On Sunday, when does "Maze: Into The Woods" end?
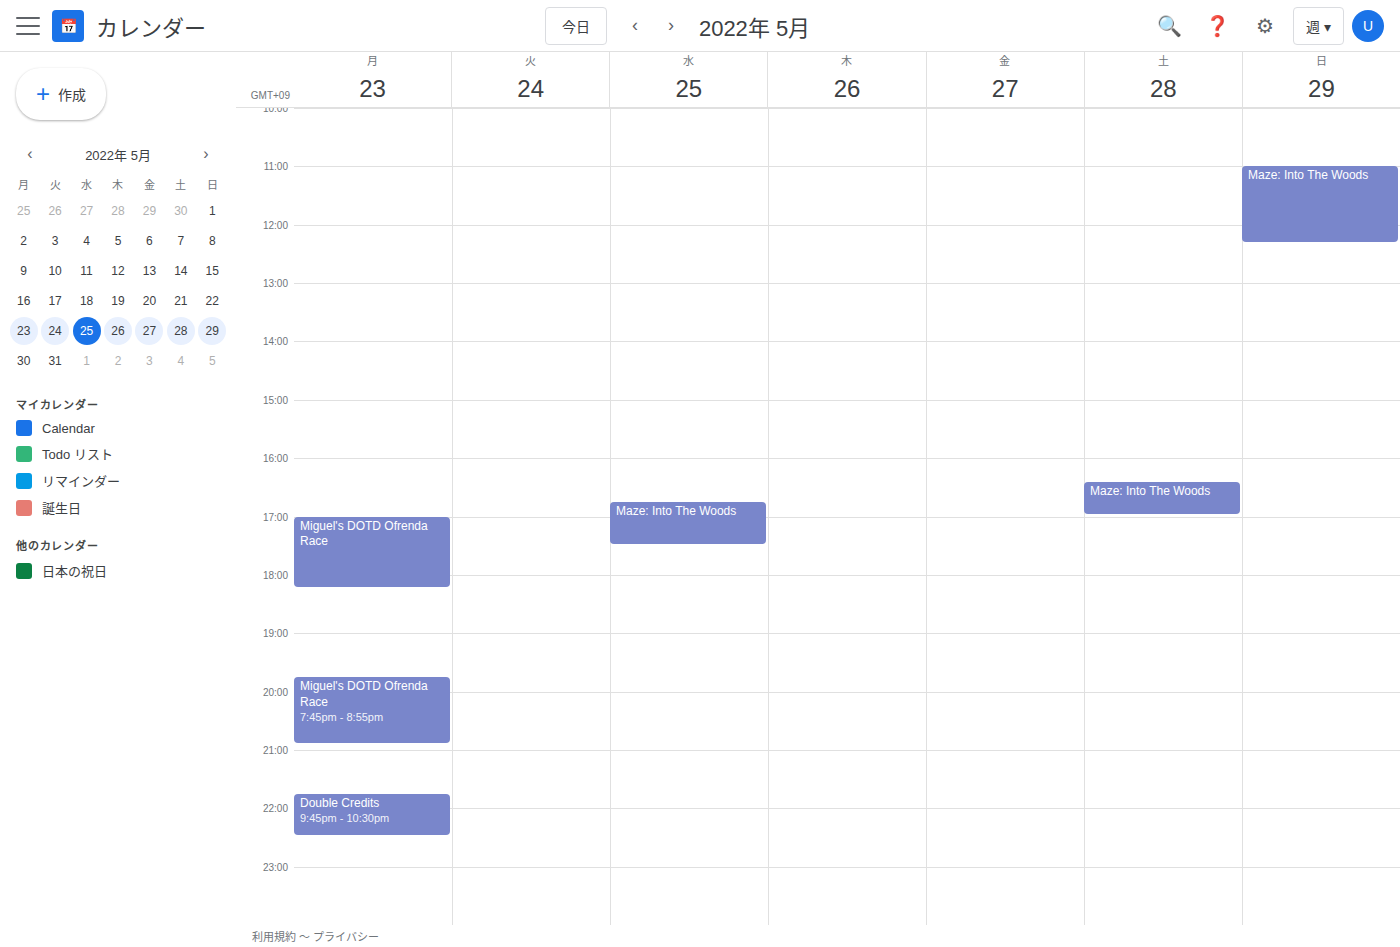
12:20 PM